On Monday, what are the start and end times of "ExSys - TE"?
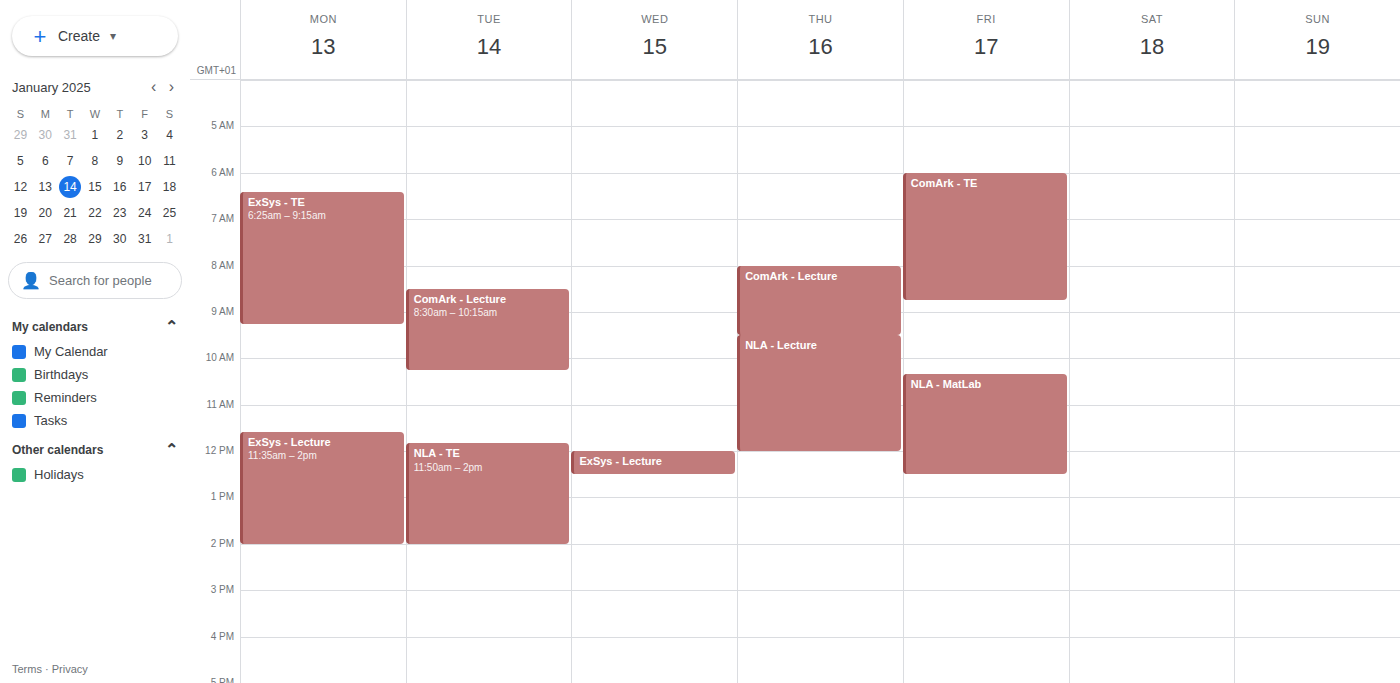
6:25 AM to 9:15 AM